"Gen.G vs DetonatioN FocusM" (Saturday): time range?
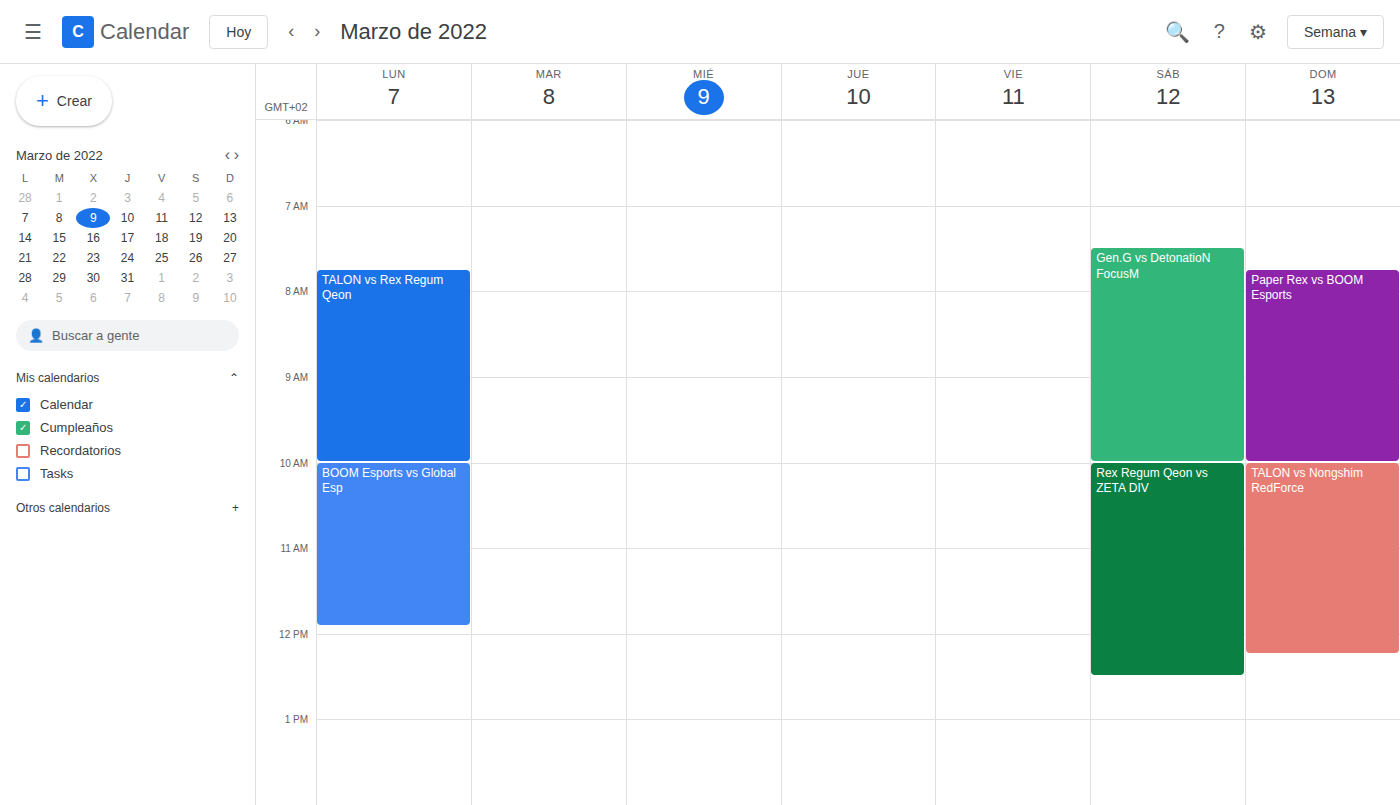
7:30 AM to 10:00 AM